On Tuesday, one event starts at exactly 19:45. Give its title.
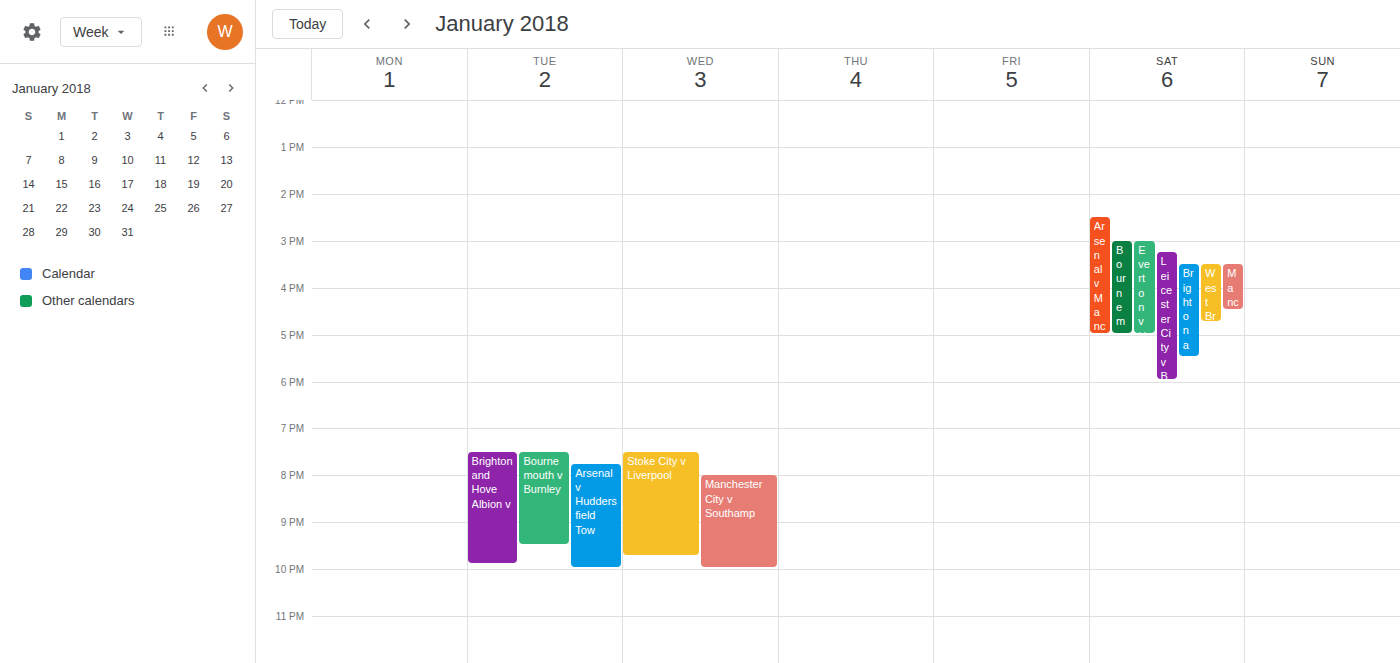
"Arsenal v Huddersfield Tow"